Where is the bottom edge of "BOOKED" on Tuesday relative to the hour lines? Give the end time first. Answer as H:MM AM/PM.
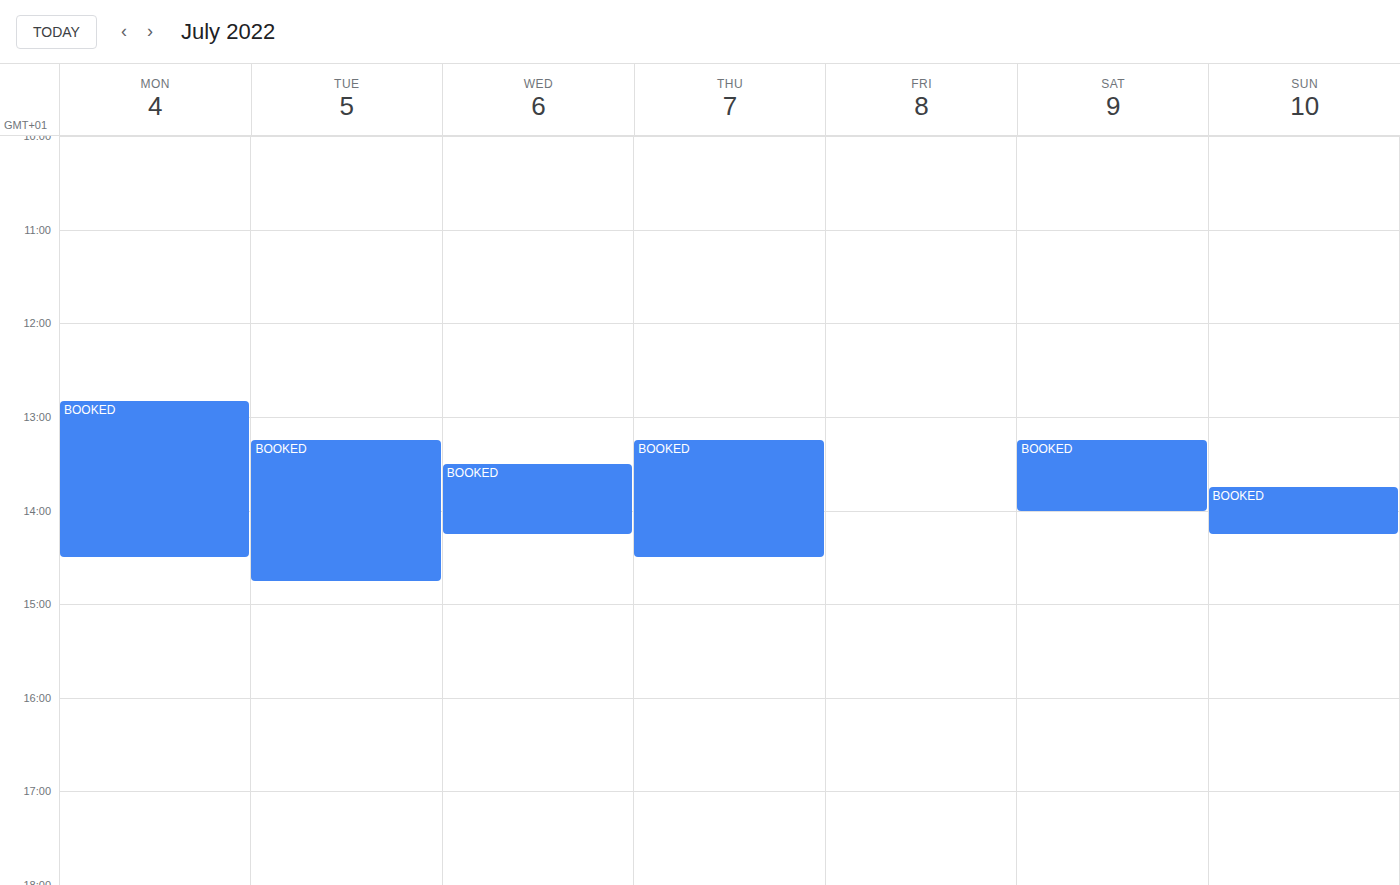
2:45 PM -- neither: three quarters of the way from the 2 PM line to the 3 PM line.